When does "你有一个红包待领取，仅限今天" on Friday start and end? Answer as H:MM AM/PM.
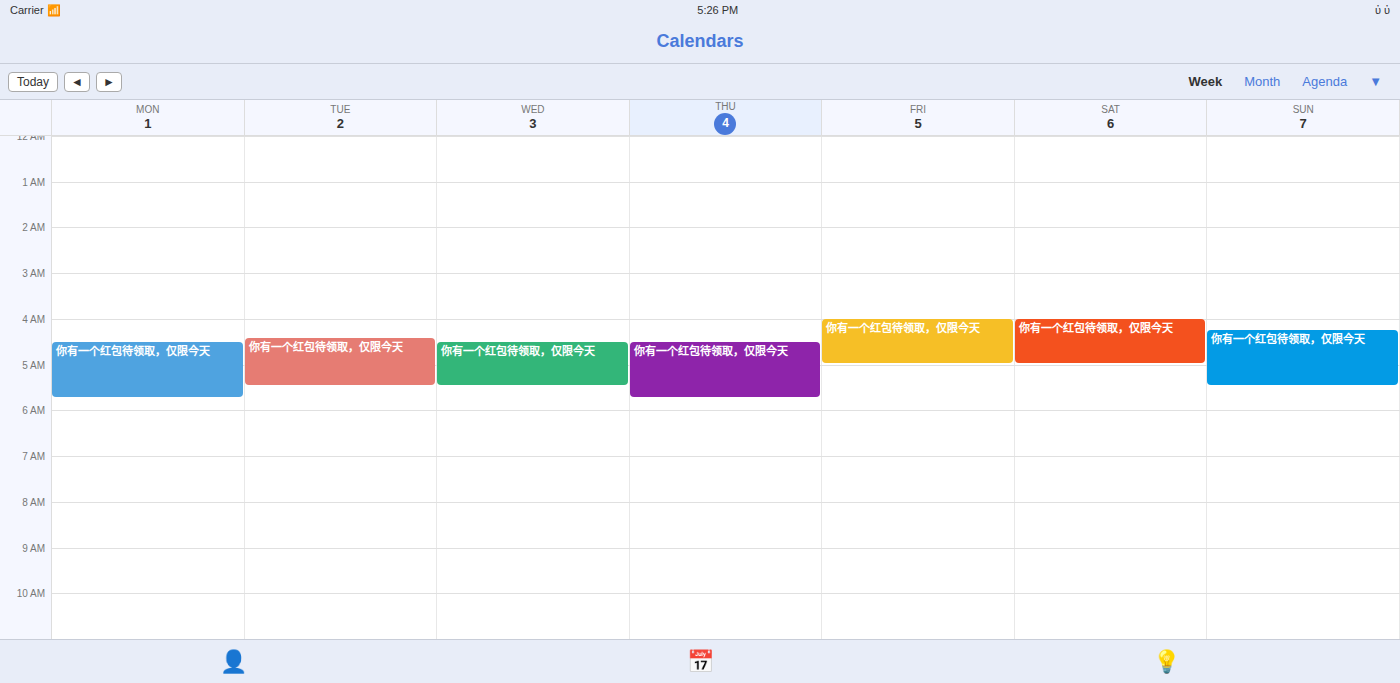
4:00 AM to 5:00 AM